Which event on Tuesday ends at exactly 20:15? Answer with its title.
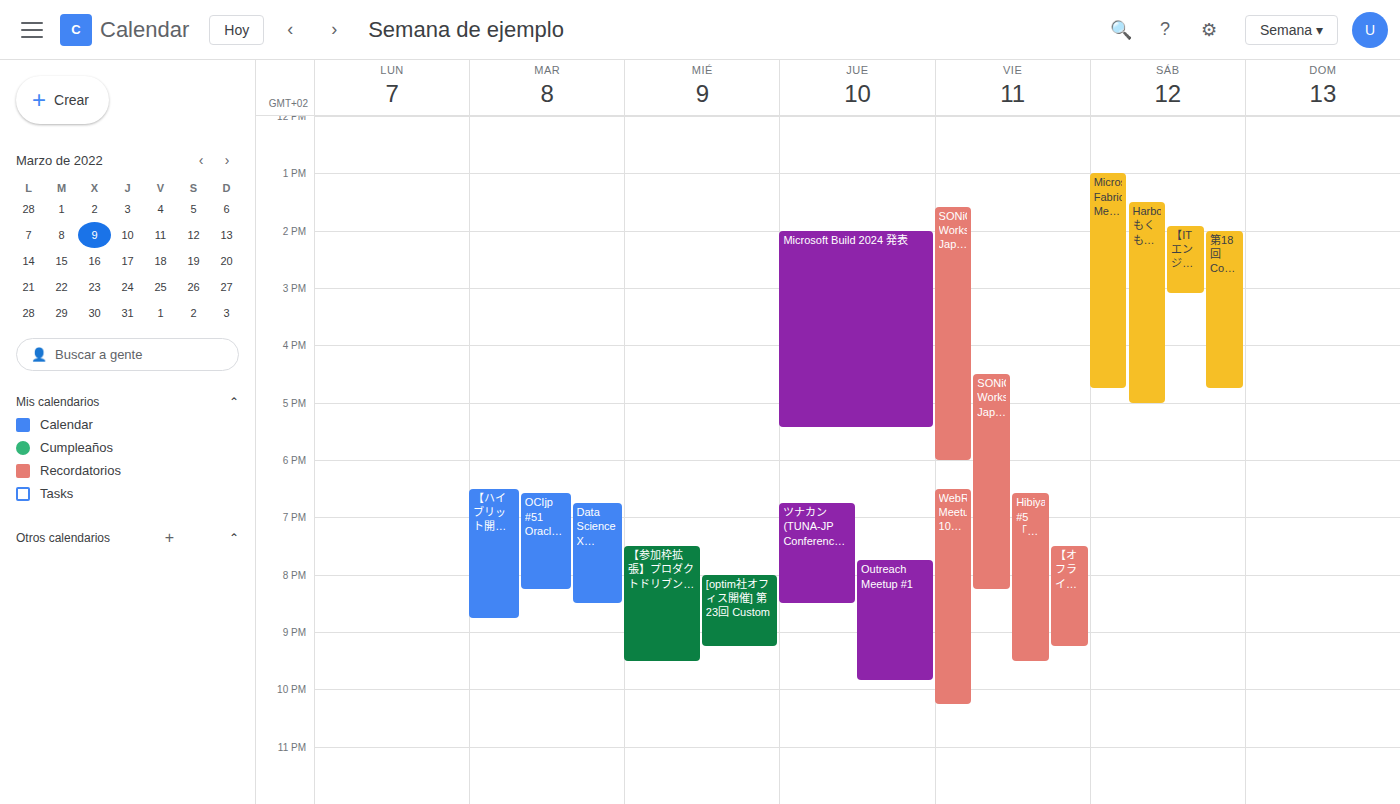
"OCIjp #51 Oracle Cloud Inf"